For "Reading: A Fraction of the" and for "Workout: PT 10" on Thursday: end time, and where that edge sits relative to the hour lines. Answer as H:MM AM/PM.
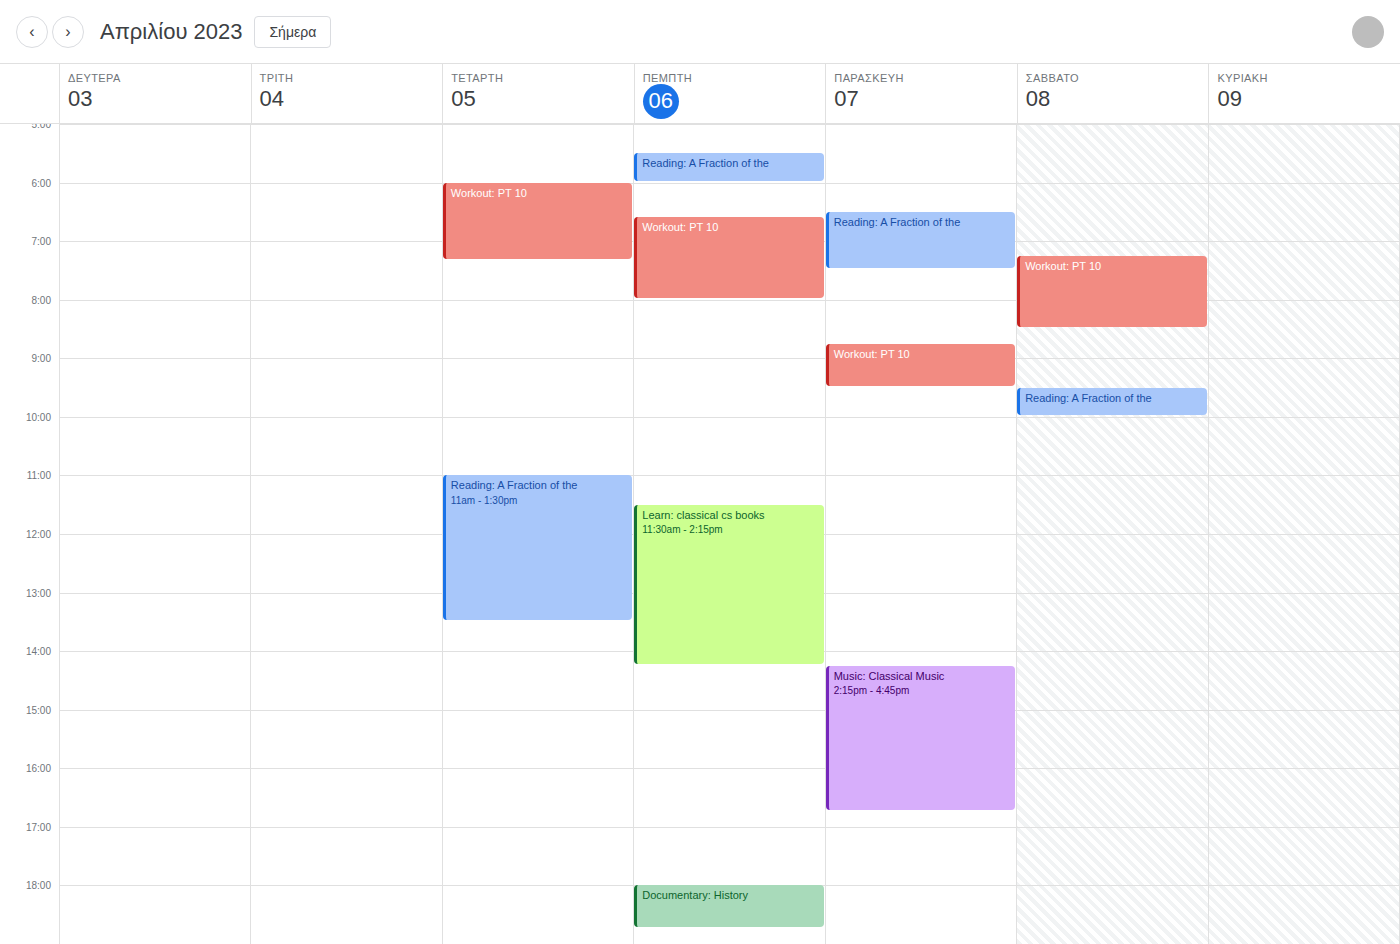
"Reading: A Fraction of the": 6:00 AM, exactly on the 6 AM line. "Workout: PT 10": 8:00 AM, exactly on the 8 AM line.